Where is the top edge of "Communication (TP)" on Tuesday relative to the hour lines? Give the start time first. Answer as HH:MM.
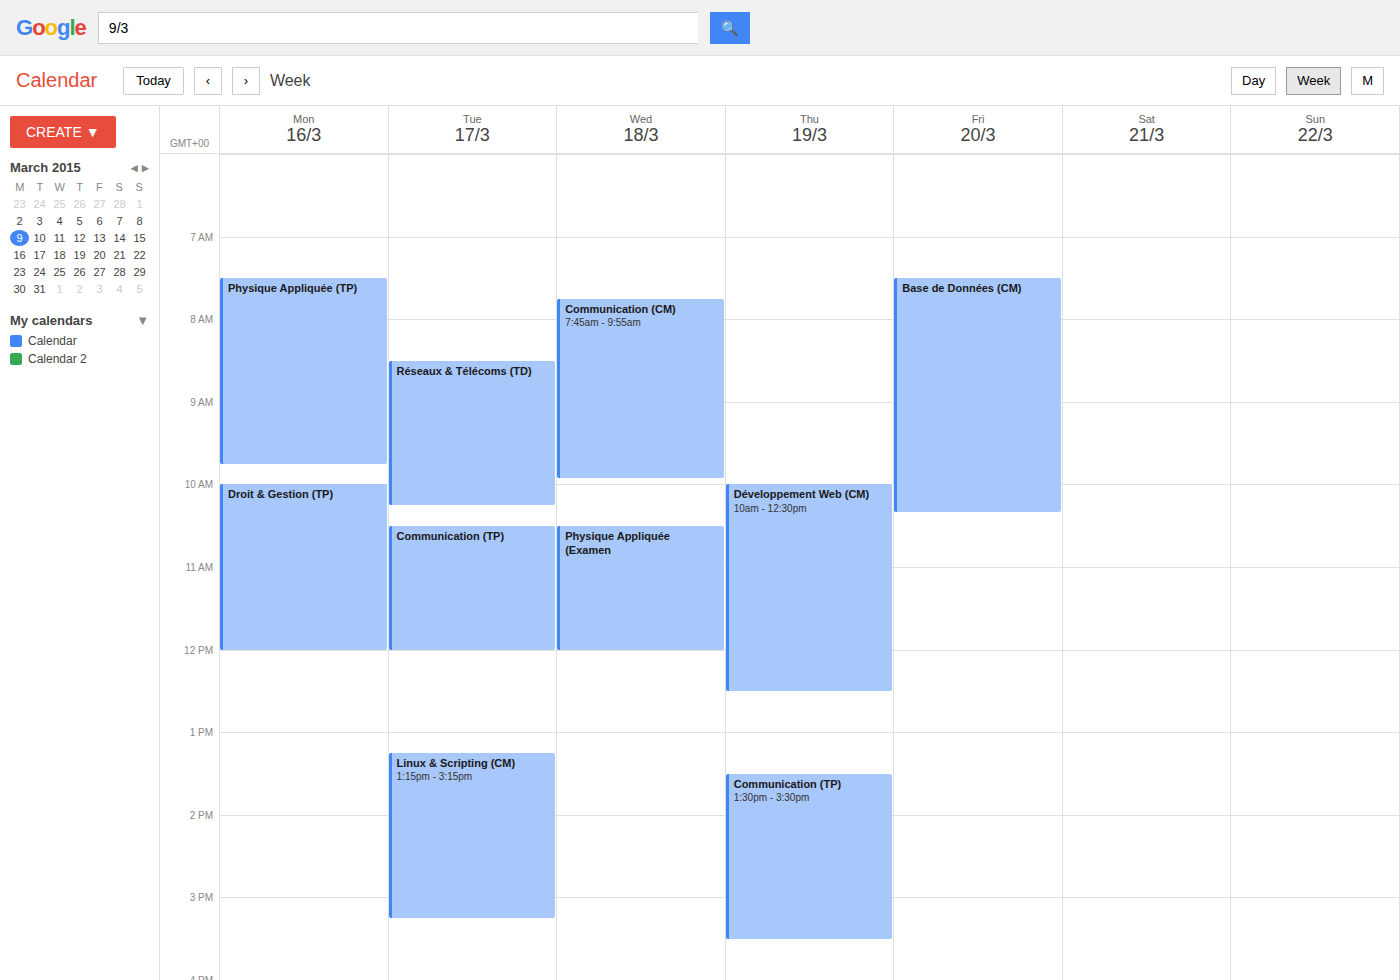
10:30 -- halfway between the 10:00 and 11:00 lines.